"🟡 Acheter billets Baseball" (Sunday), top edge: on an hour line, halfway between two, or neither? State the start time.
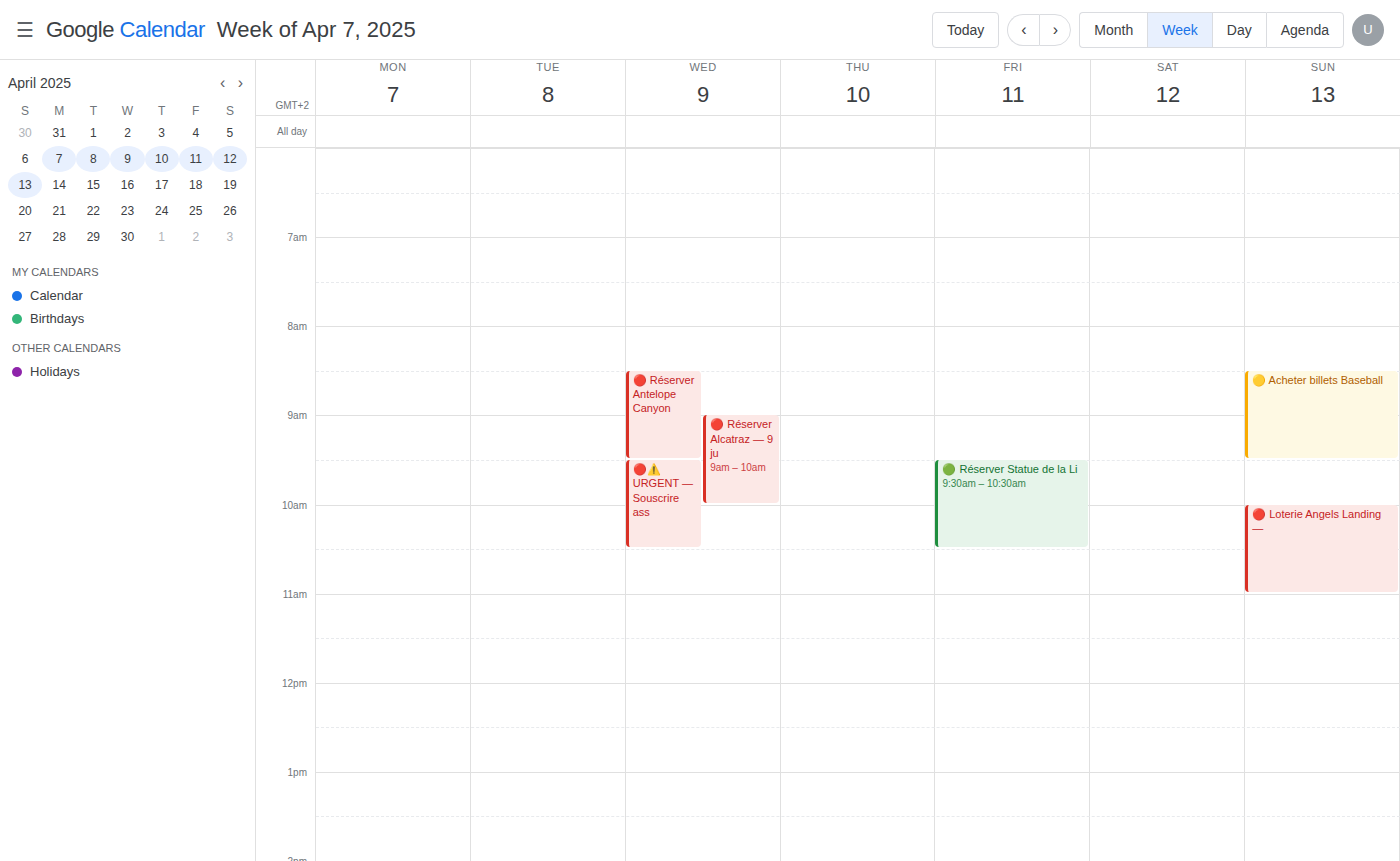
8:30 AM -- halfway between the 8 AM and 9 AM lines.